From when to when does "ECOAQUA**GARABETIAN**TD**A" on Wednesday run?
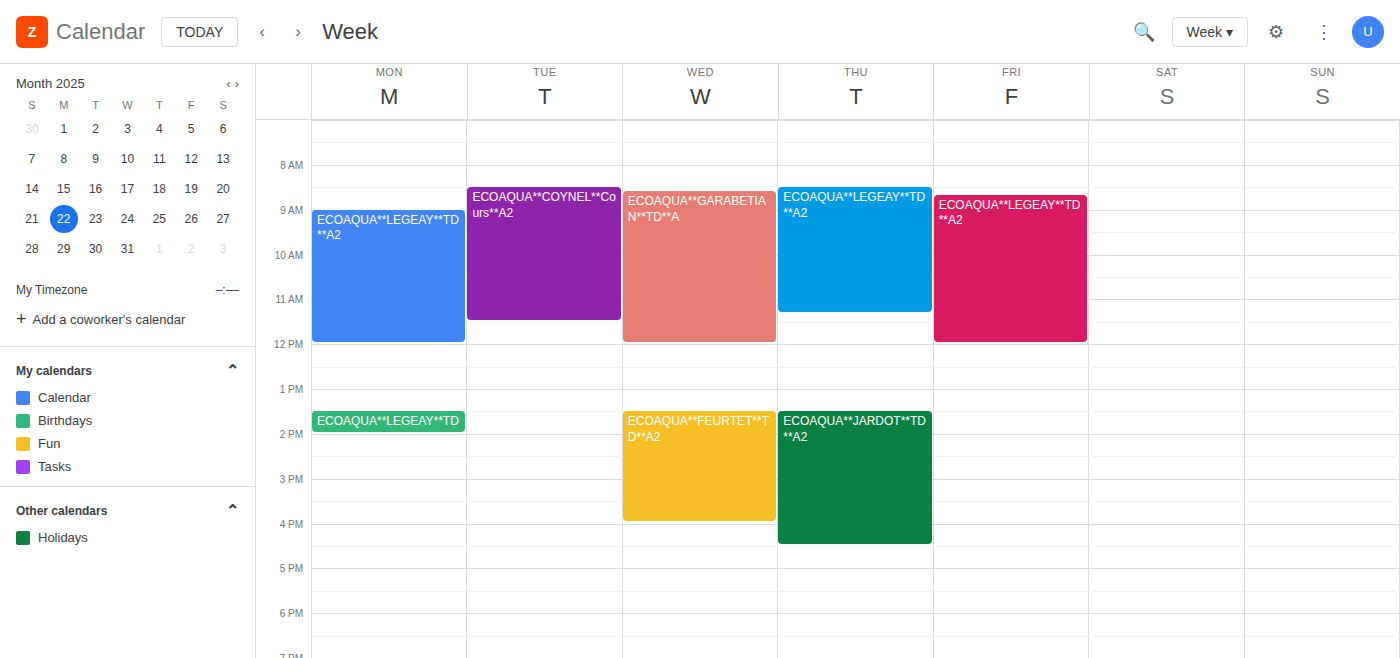
8:35 AM to 12:00 PM